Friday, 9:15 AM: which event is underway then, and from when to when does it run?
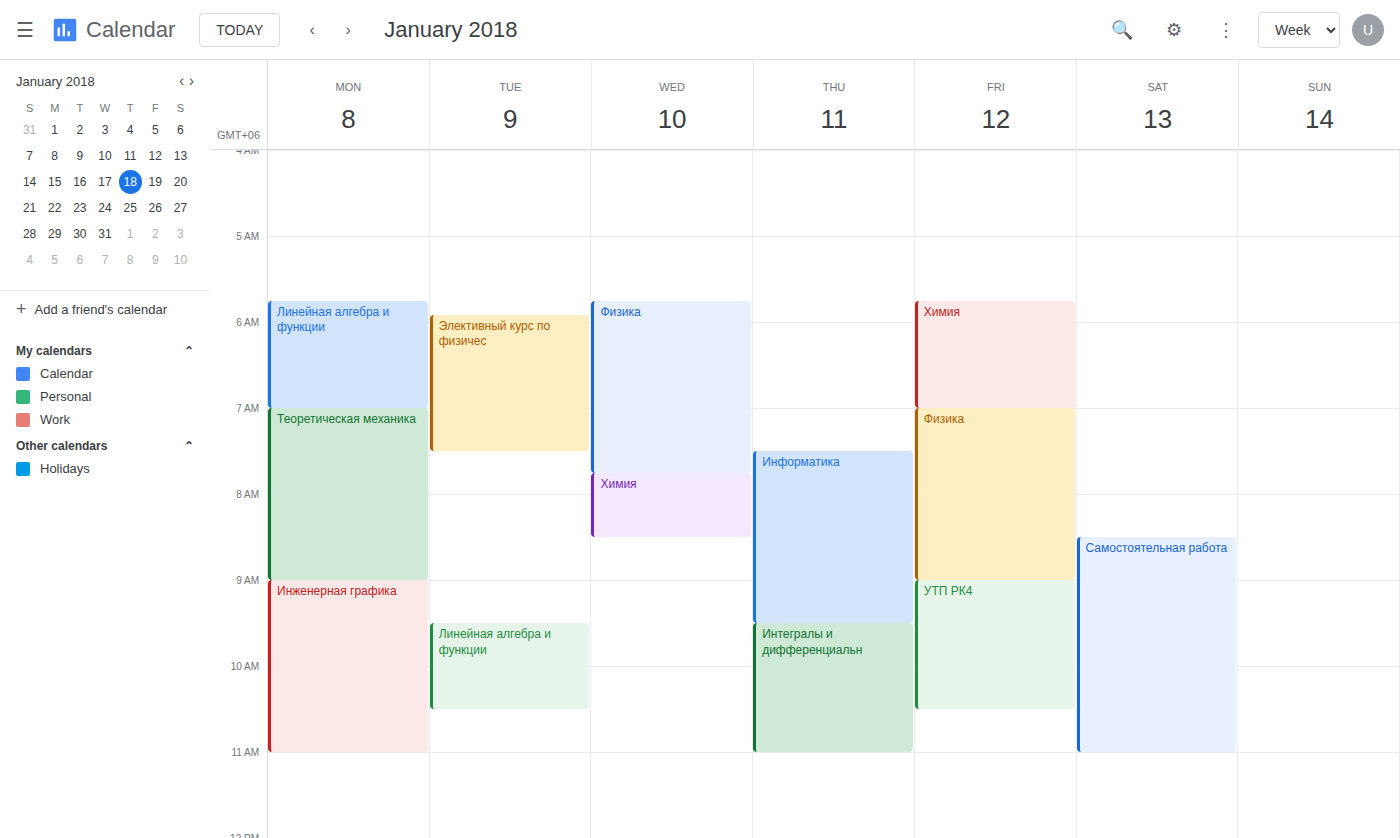
"УТП РК4", 9:00 AM to 10:30 AM